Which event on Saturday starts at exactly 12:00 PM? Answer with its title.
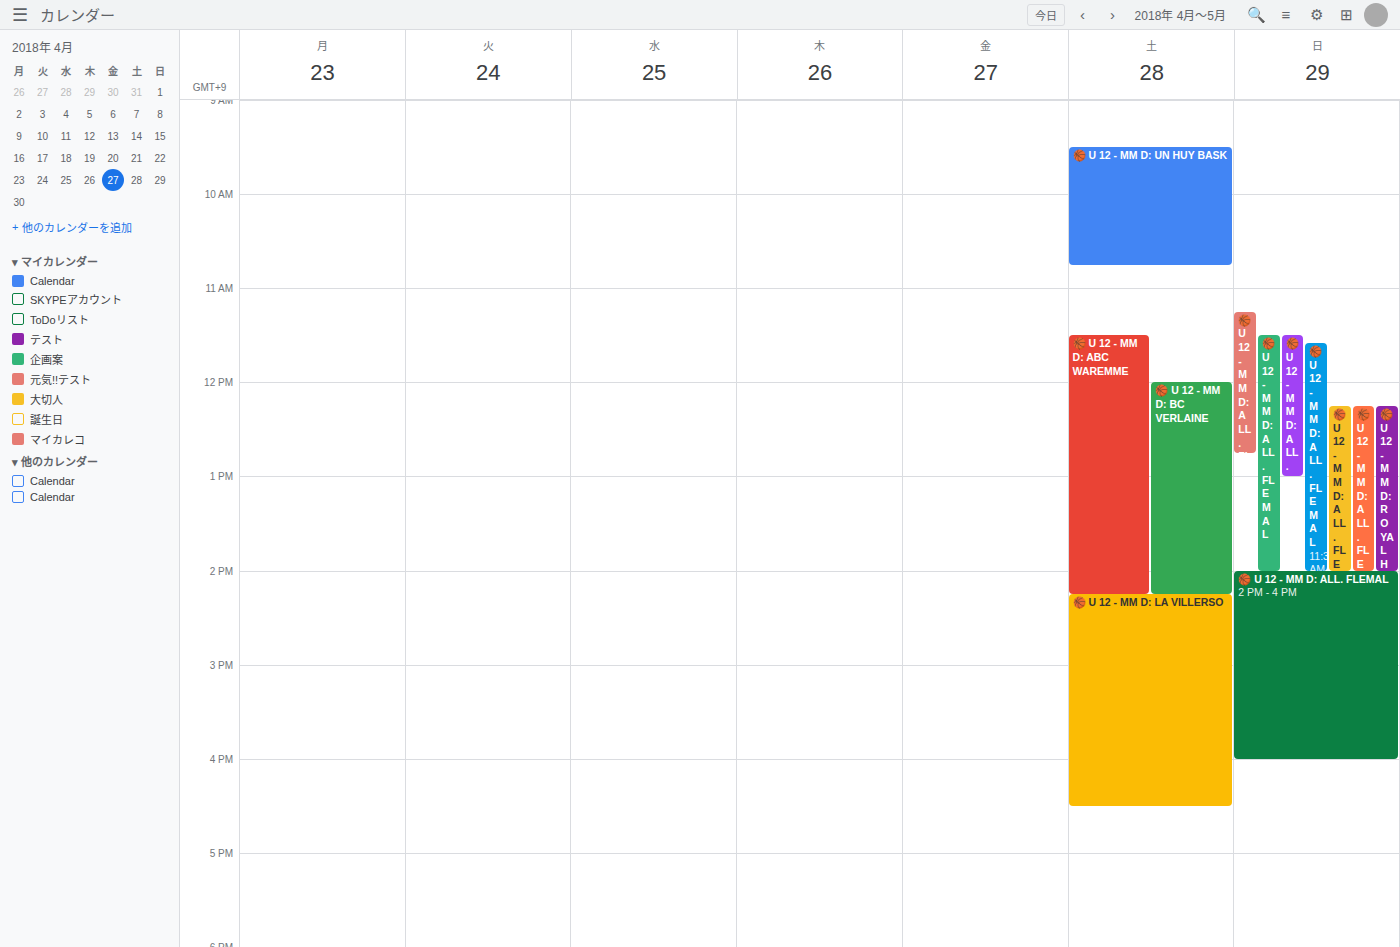
"🏀 U 12 - MM D: BC VERLAINE"